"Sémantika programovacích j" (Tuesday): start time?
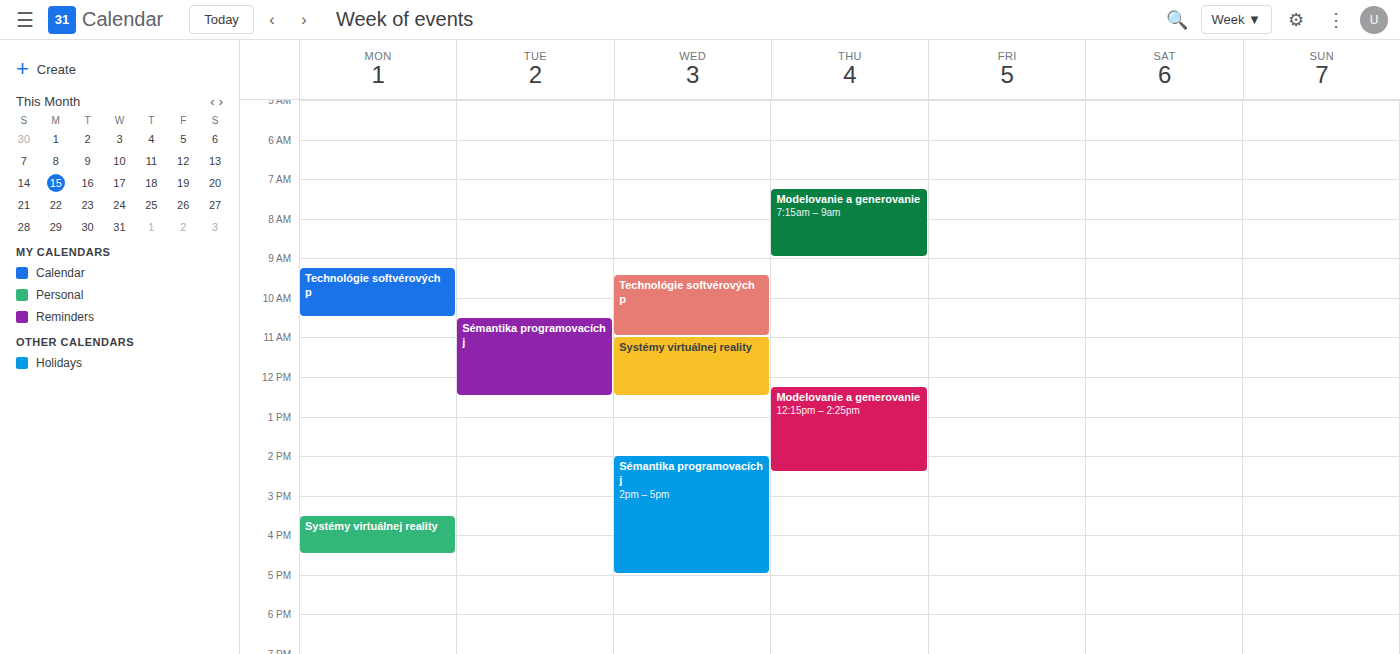
10:30 AM